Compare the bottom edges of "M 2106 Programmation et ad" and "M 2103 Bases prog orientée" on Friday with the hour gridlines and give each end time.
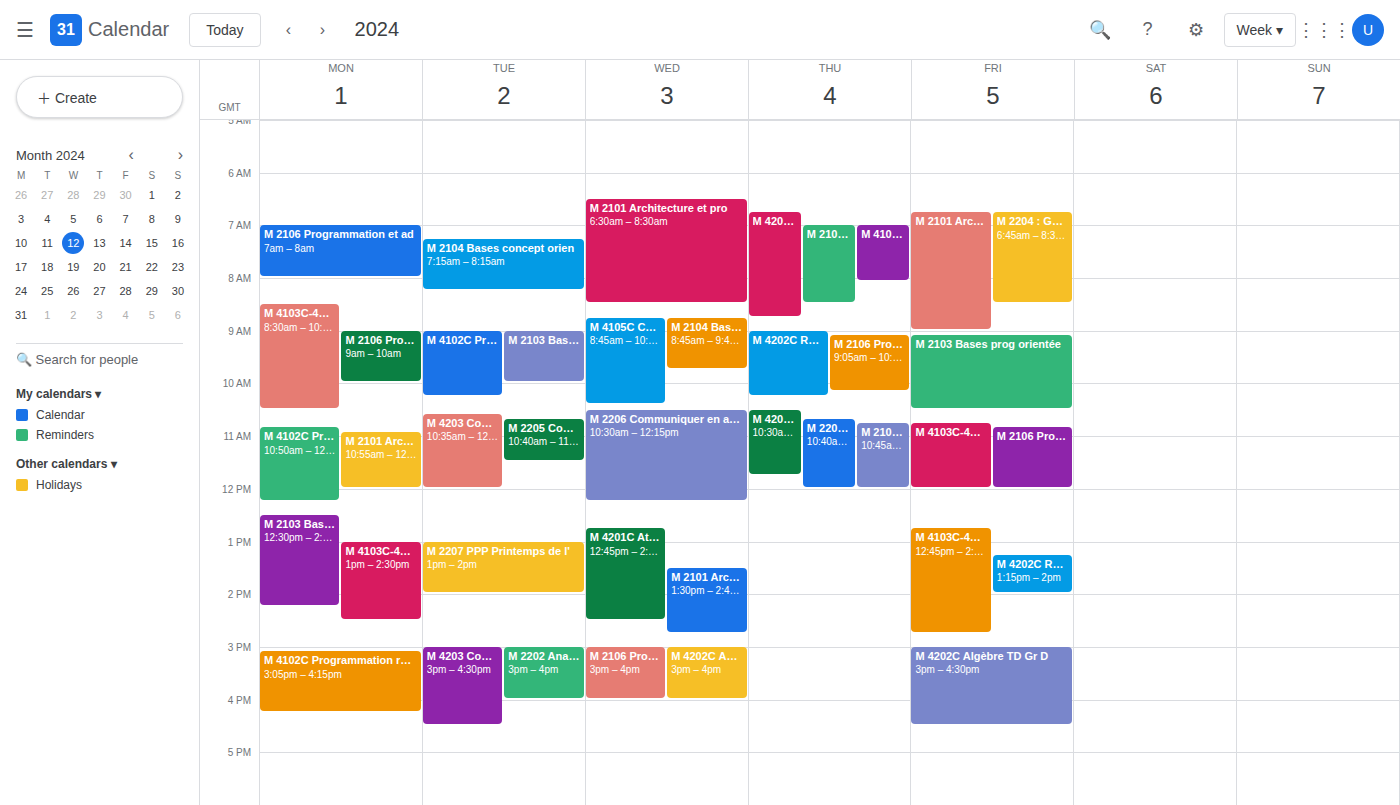
"M 2106 Programmation et ad": 12:00 PM, exactly on the 12 PM line. "M 2103 Bases prog orientée": 10:30 AM, halfway between the 10 AM and 11 AM lines.